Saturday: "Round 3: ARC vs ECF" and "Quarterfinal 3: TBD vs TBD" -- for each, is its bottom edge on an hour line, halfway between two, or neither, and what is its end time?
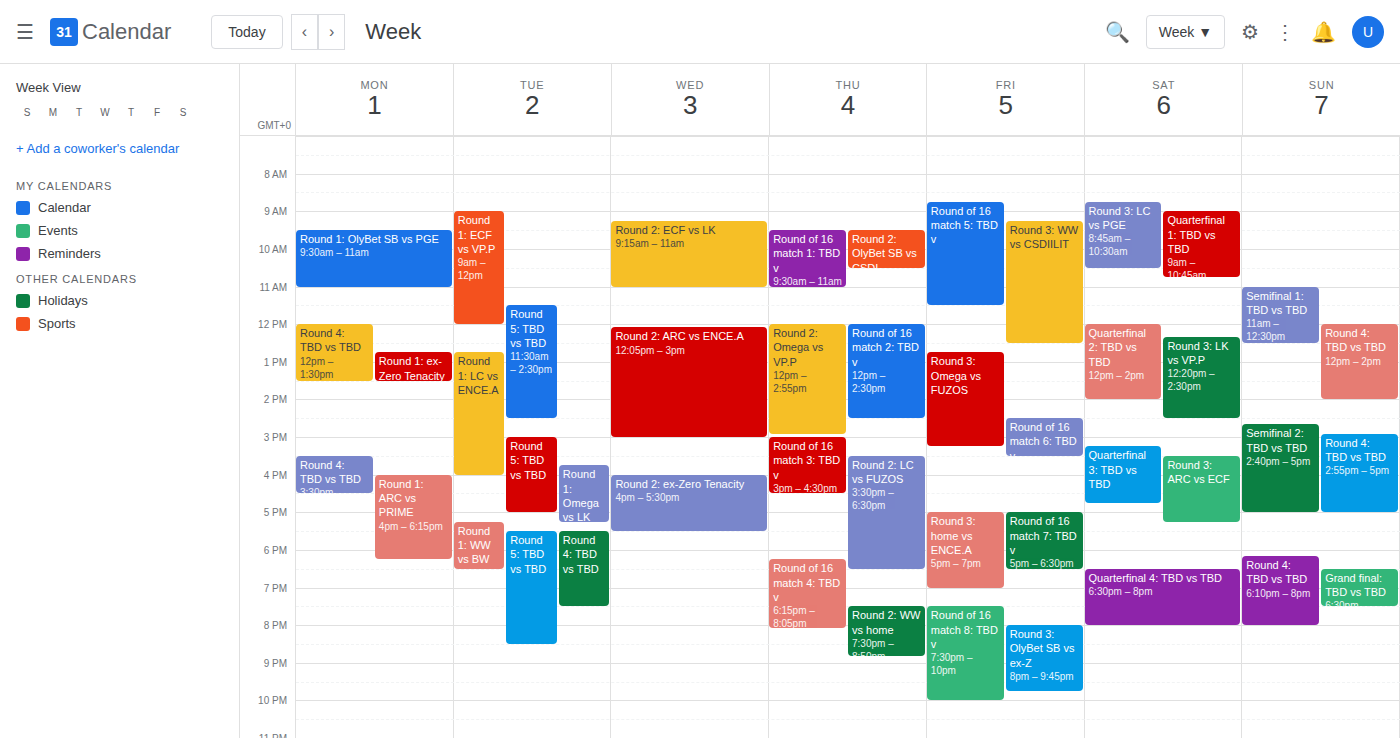
"Round 3: ARC vs ECF": 5:15 PM, neither: a quarter of the way from the 5 PM line to the 6 PM line. "Quarterfinal 3: TBD vs TBD": 4:45 PM, neither: three quarters of the way from the 4 PM line to the 5 PM line.